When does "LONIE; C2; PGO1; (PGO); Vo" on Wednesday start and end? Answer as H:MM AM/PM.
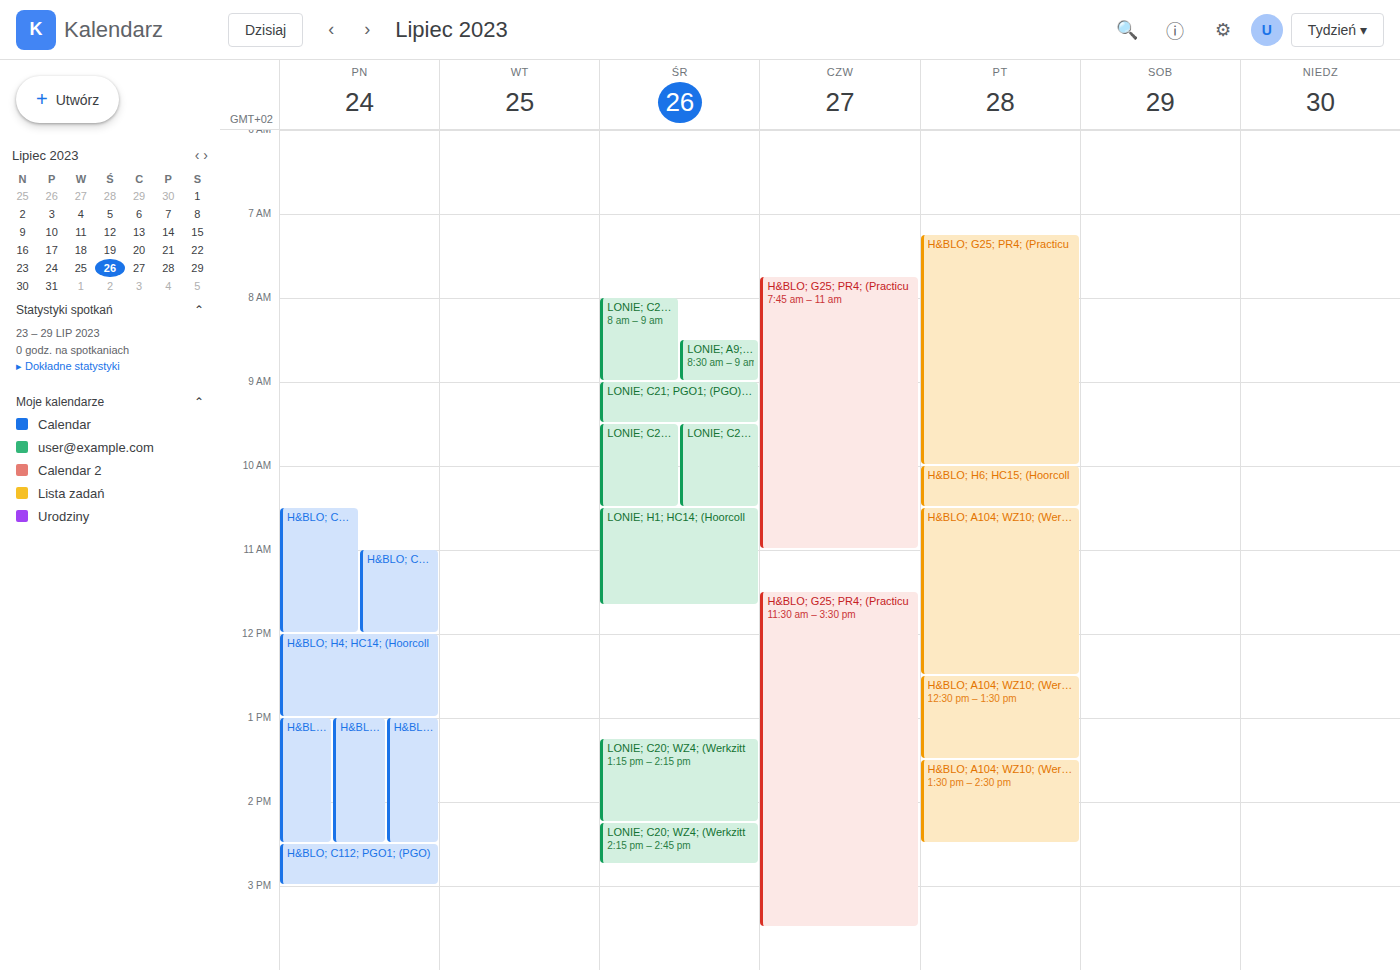
9:30 AM to 10:30 AM